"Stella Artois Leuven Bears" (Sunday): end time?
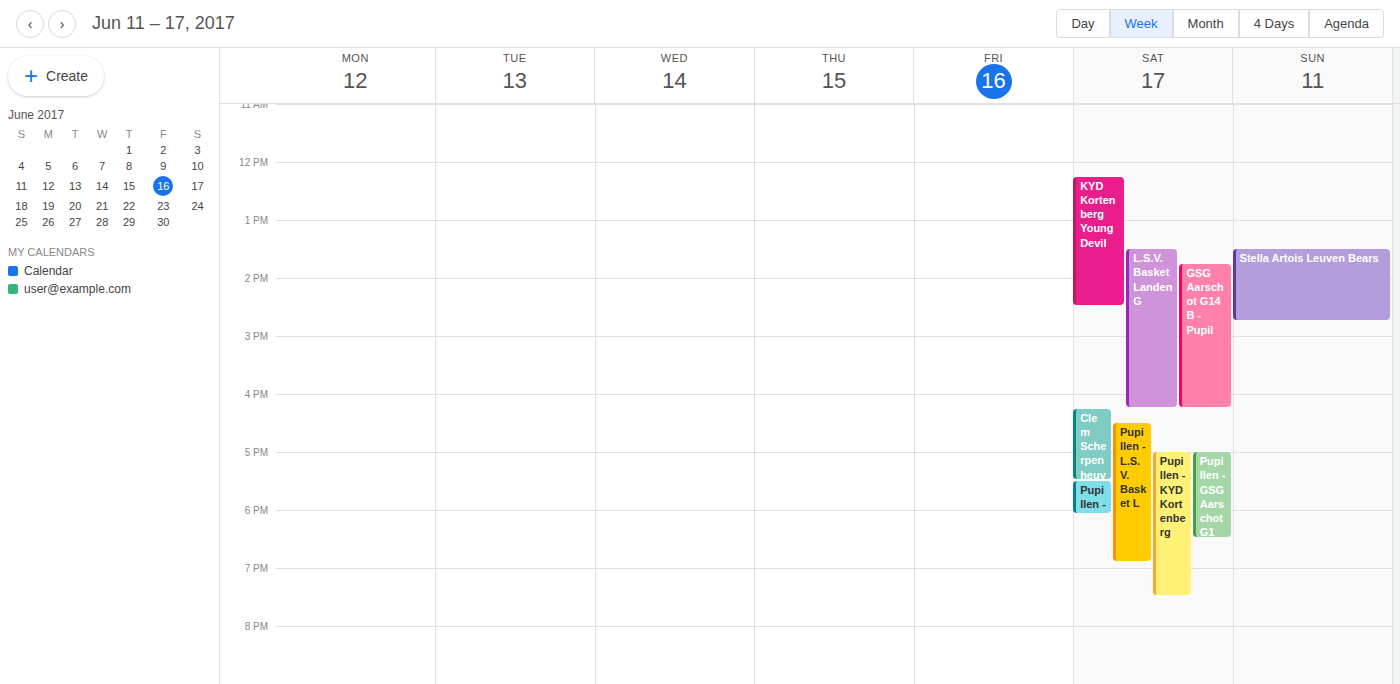
2:45 PM